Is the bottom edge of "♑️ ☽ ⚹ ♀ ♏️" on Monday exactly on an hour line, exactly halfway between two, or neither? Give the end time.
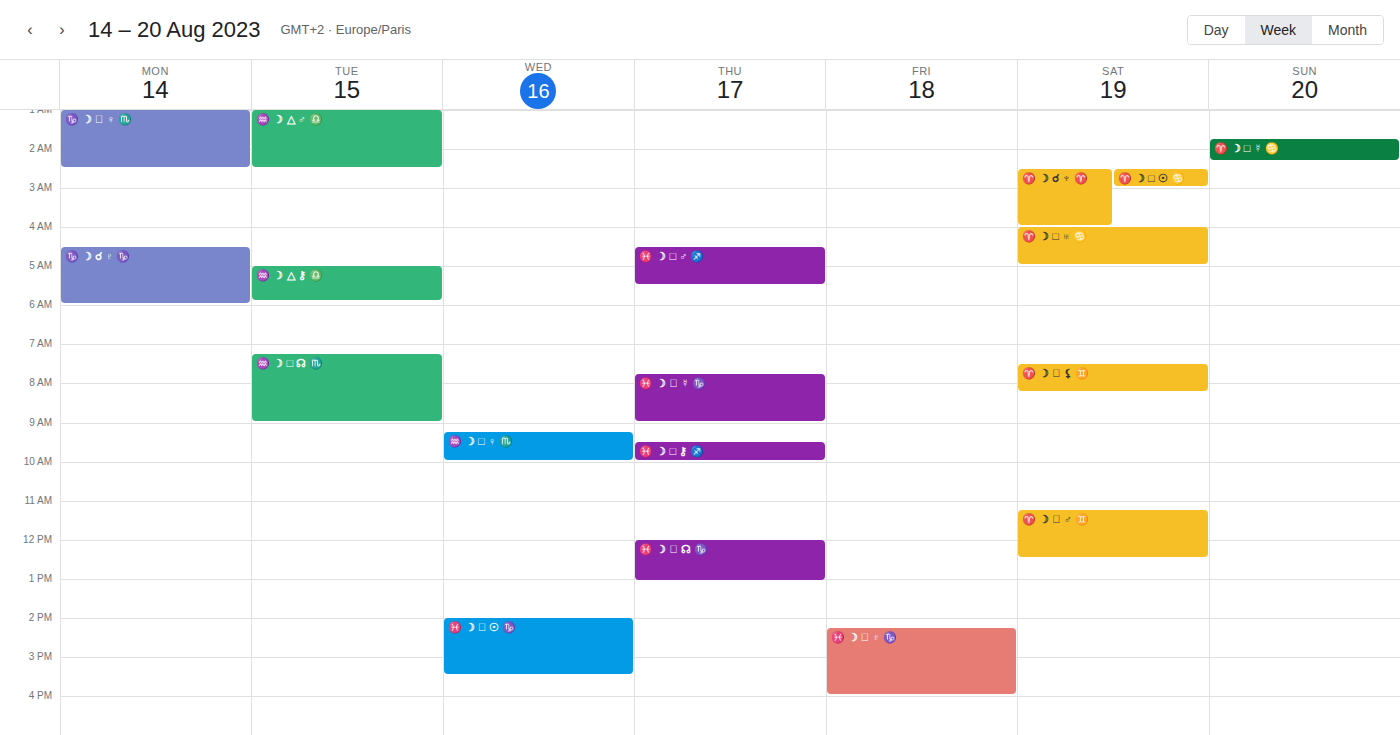
2:30 AM -- halfway between the 2 AM and 3 AM lines.